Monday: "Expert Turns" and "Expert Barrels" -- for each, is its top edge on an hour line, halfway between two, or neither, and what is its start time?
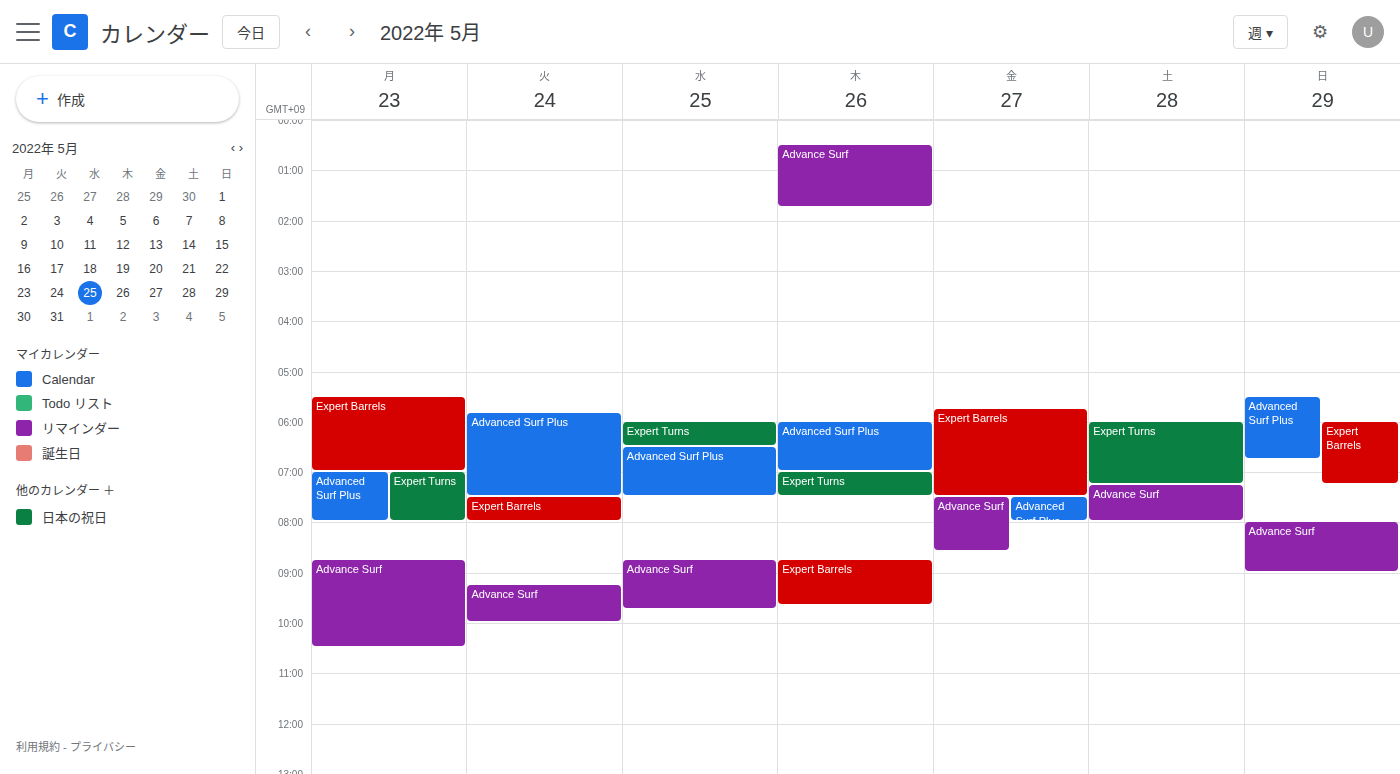
"Expert Turns": 7:00 AM, exactly on the 7 AM line. "Expert Barrels": 5:30 AM, halfway between the 5 AM and 6 AM lines.